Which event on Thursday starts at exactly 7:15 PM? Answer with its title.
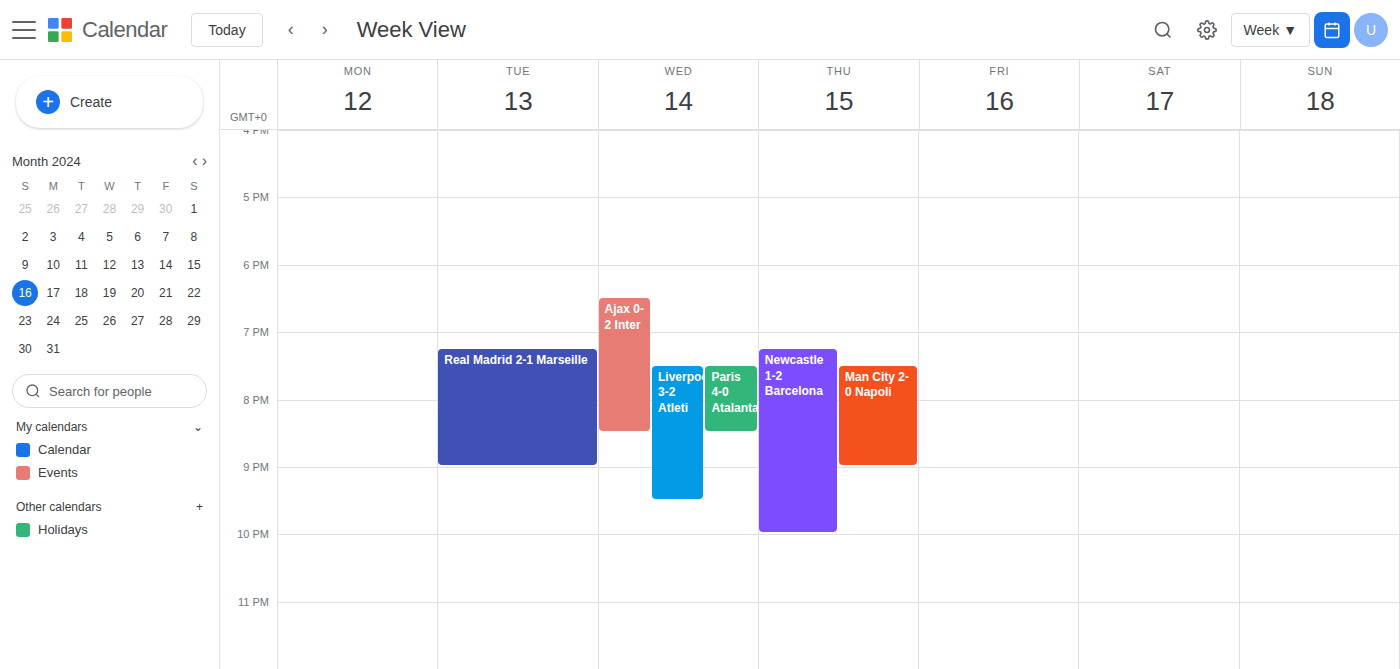
"Newcastle 1-2 Barcelona"